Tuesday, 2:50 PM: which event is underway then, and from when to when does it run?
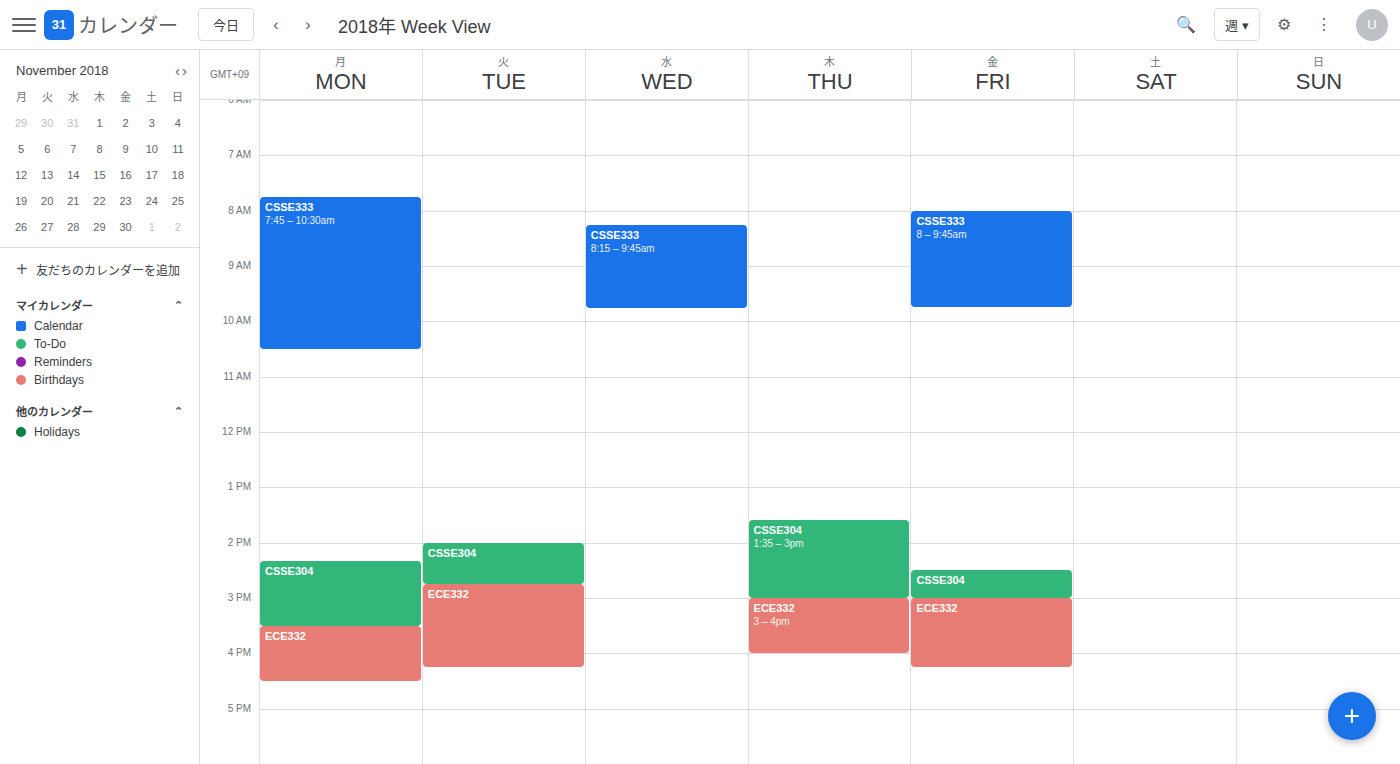
"ECE332", 2:45 PM to 4:15 PM